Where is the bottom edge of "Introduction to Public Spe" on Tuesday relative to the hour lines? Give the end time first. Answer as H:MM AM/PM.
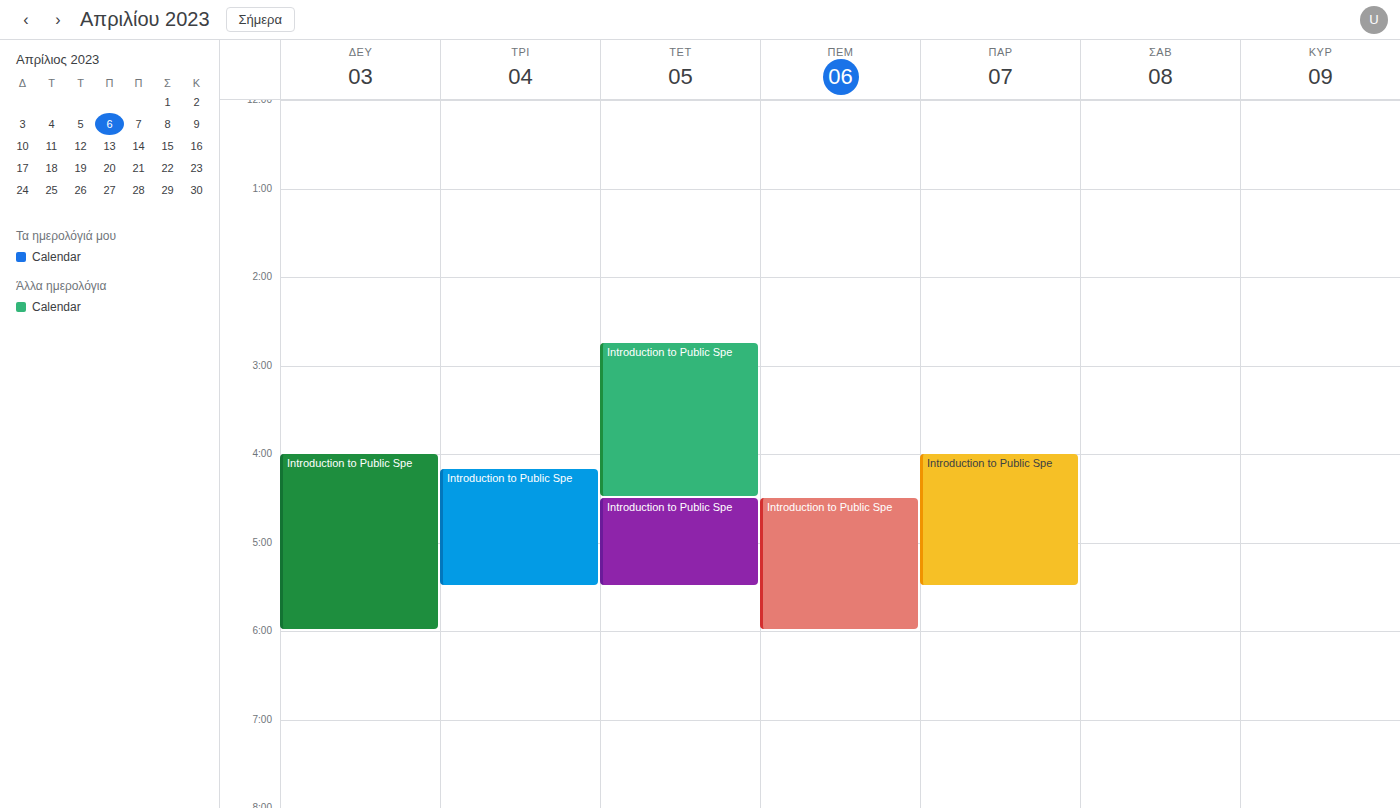
5:30 PM -- halfway between the 5 PM and 6 PM lines.